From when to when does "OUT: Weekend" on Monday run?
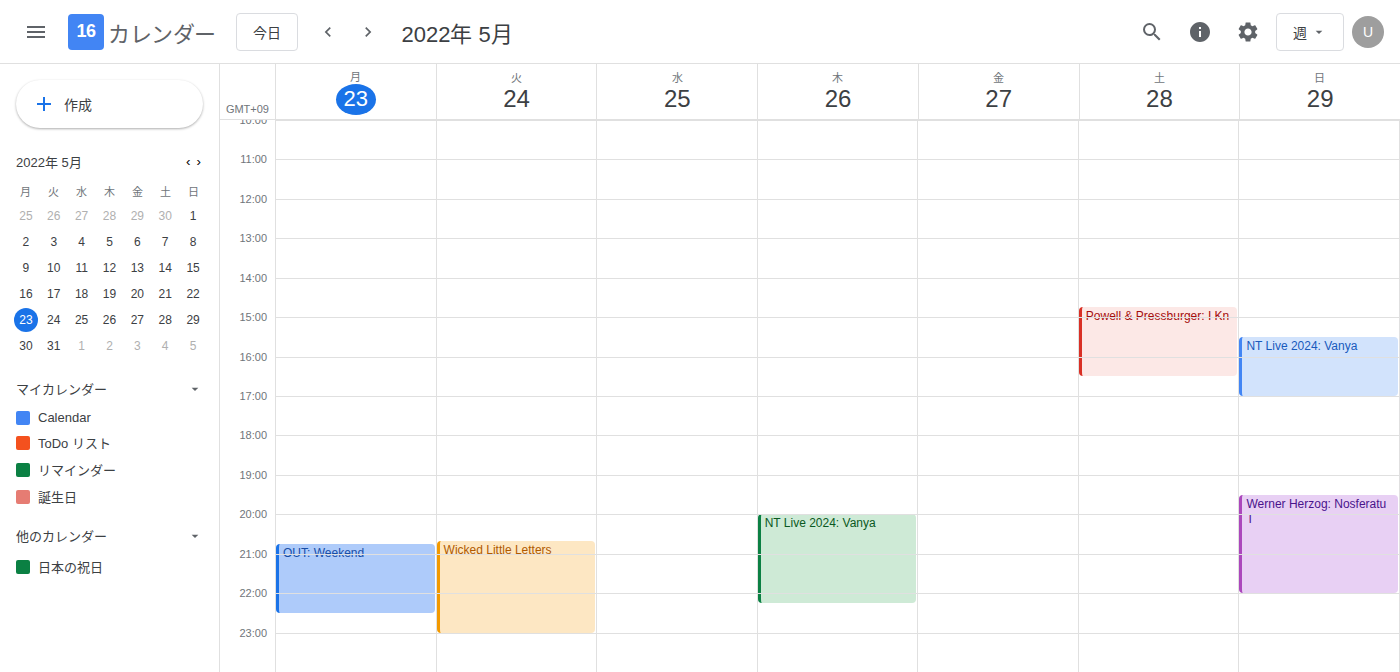
8:45 PM to 10:30 PM